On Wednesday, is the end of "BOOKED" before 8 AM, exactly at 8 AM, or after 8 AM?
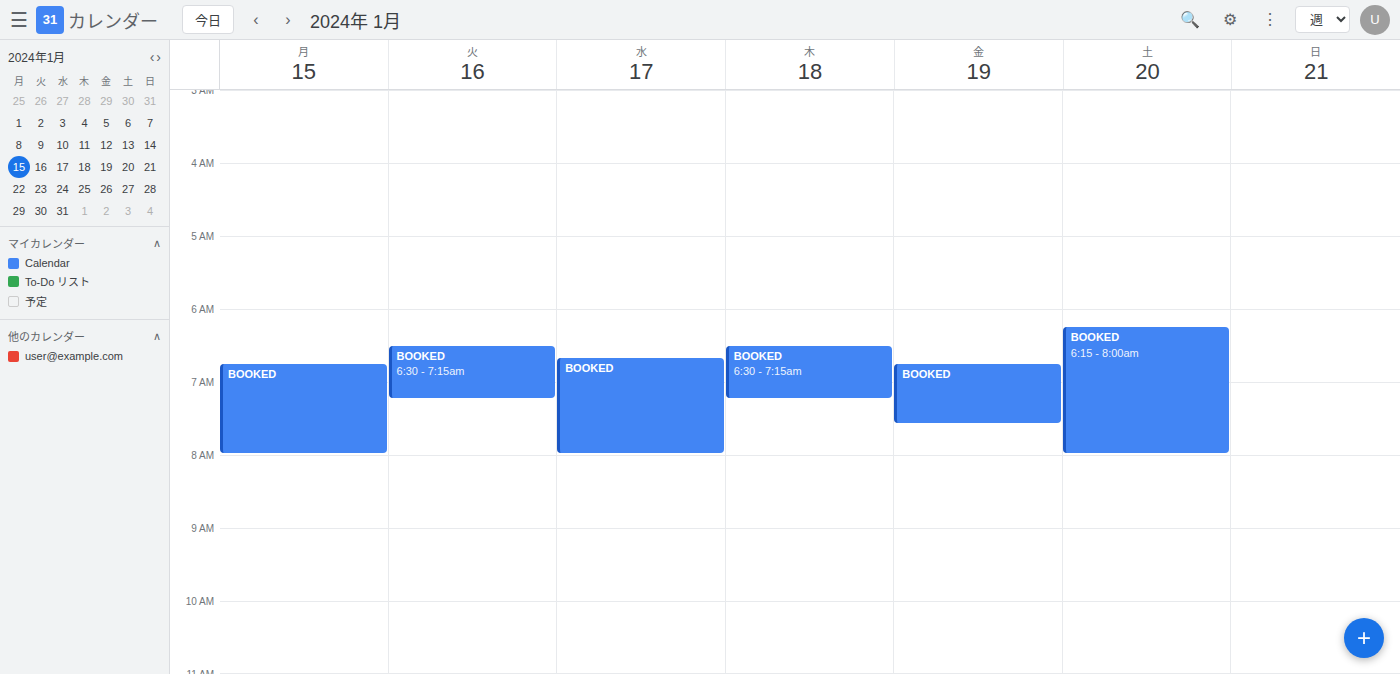
8:00 AM -- exactly at 8 AM, on the 8 AM line.